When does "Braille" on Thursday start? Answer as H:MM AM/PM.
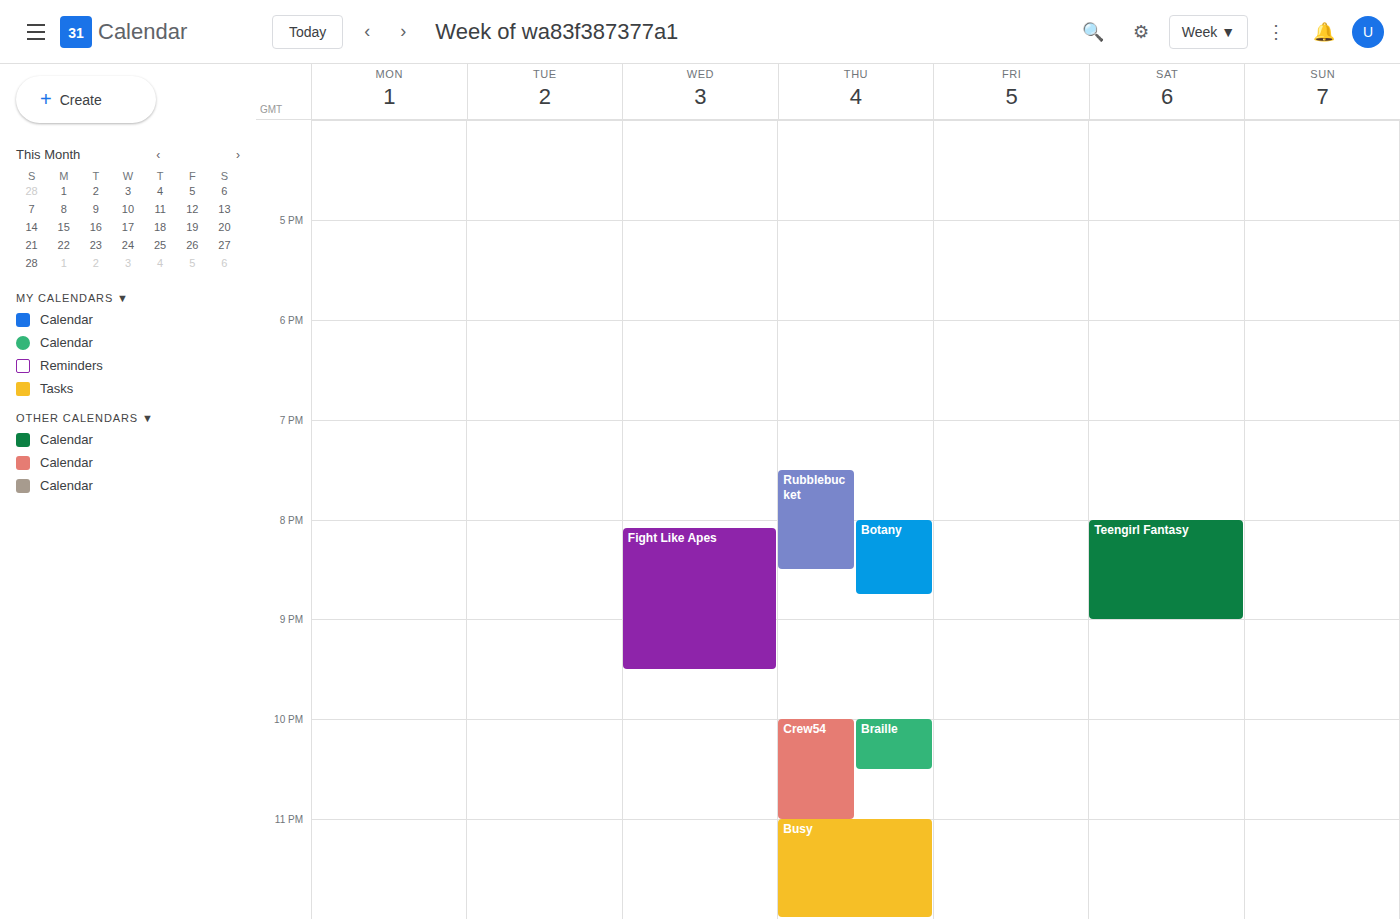
10:00 PM